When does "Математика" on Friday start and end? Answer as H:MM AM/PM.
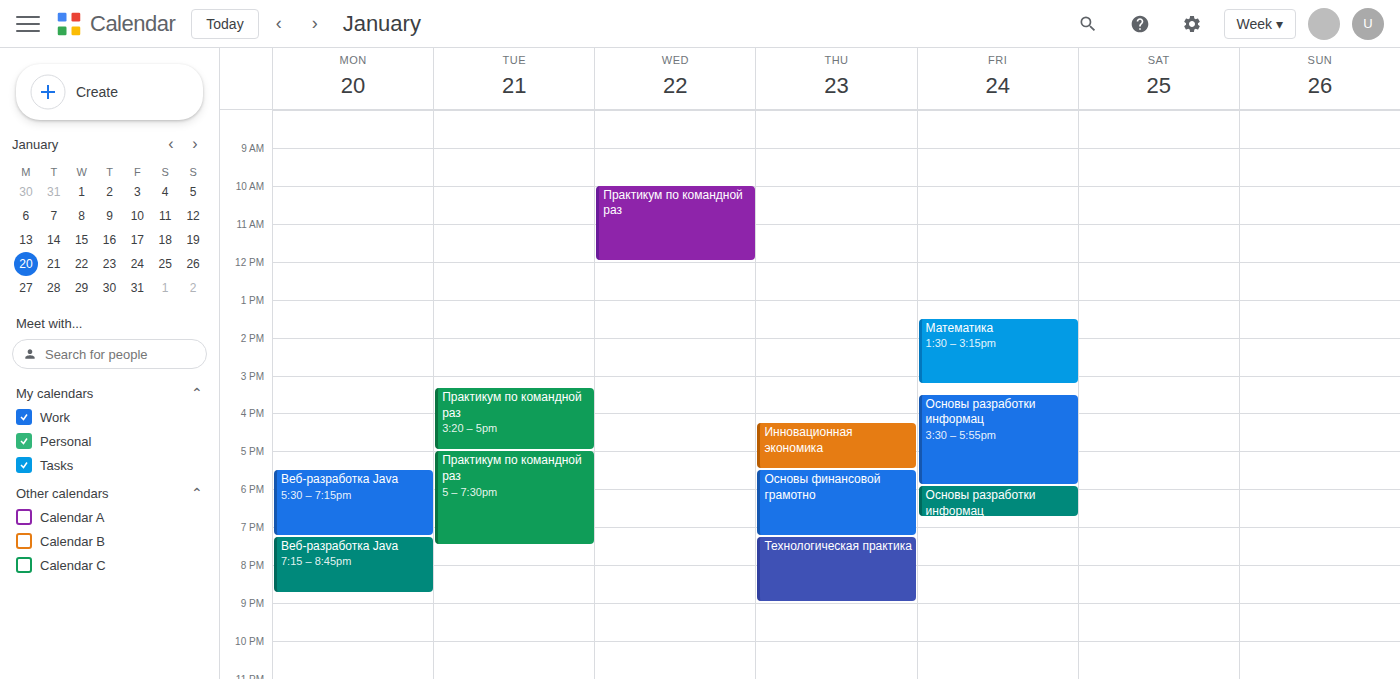
1:30 PM to 3:15 PM